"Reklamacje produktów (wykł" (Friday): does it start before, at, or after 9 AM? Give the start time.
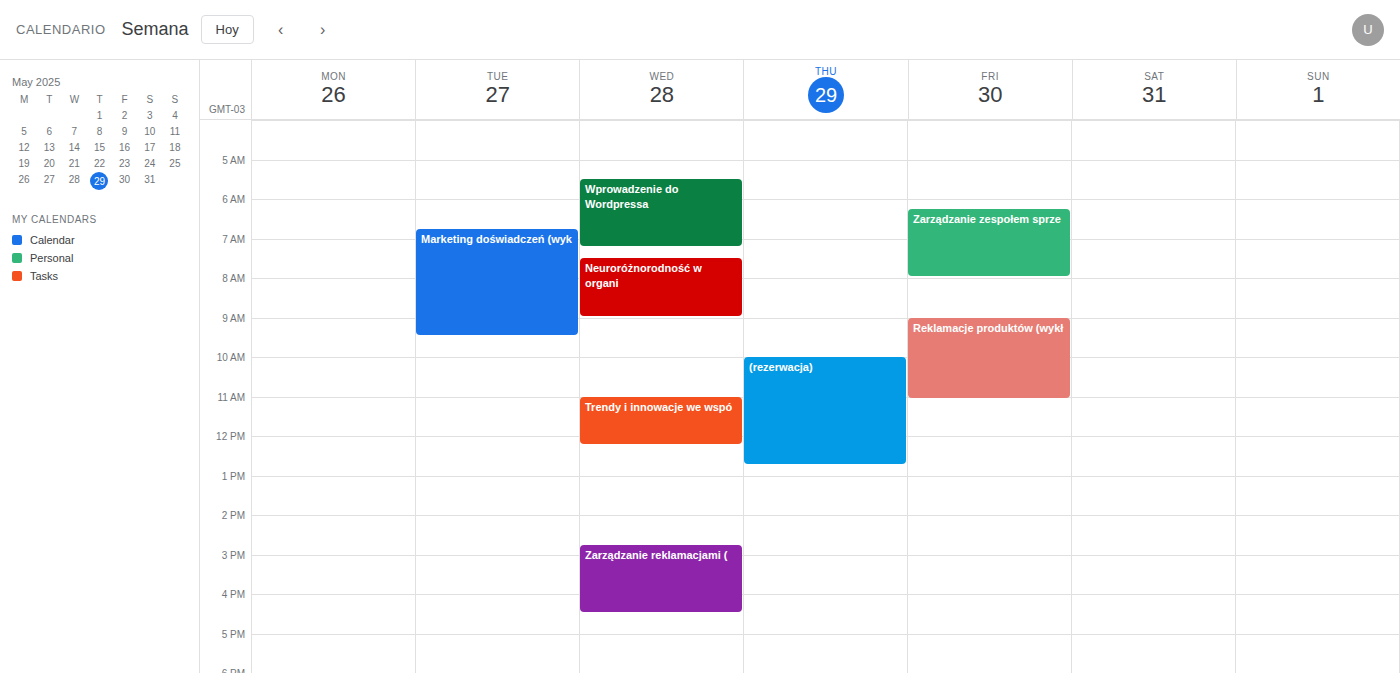
9:00 AM -- exactly at 9 AM, on the 9 AM line.